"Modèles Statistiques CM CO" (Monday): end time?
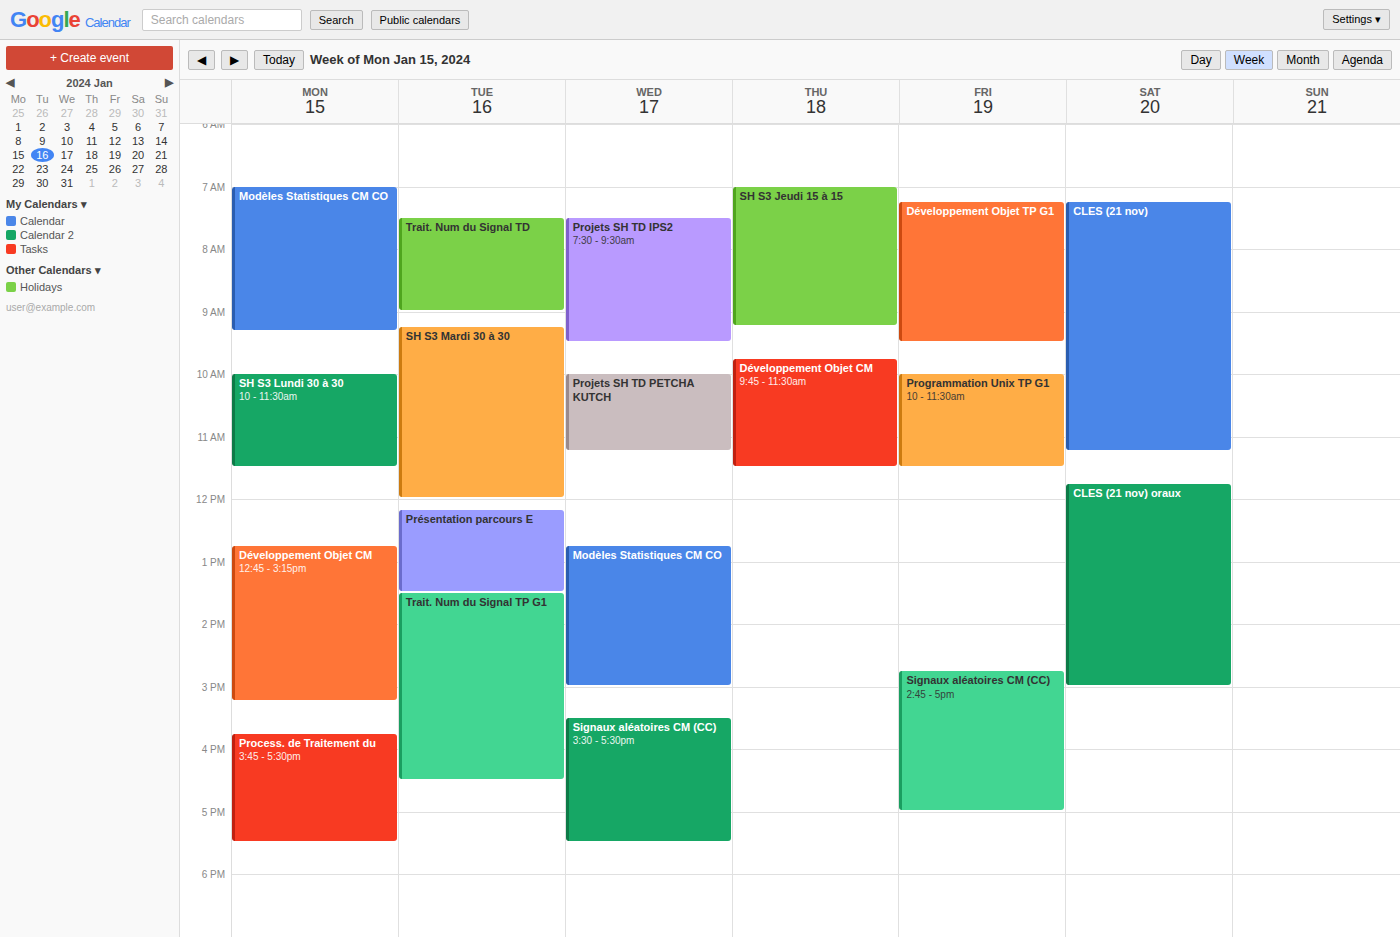
9:20 AM